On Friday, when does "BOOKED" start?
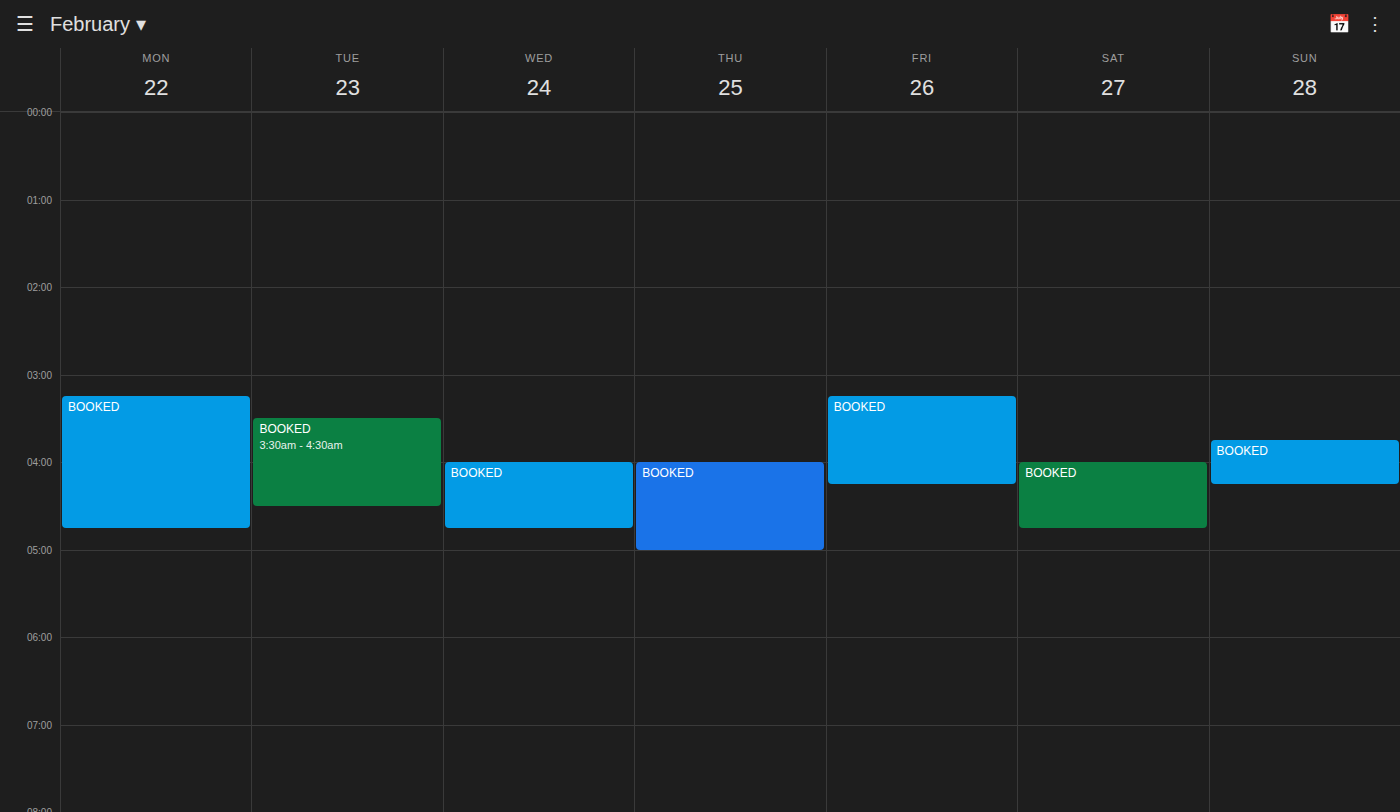
3:15 AM